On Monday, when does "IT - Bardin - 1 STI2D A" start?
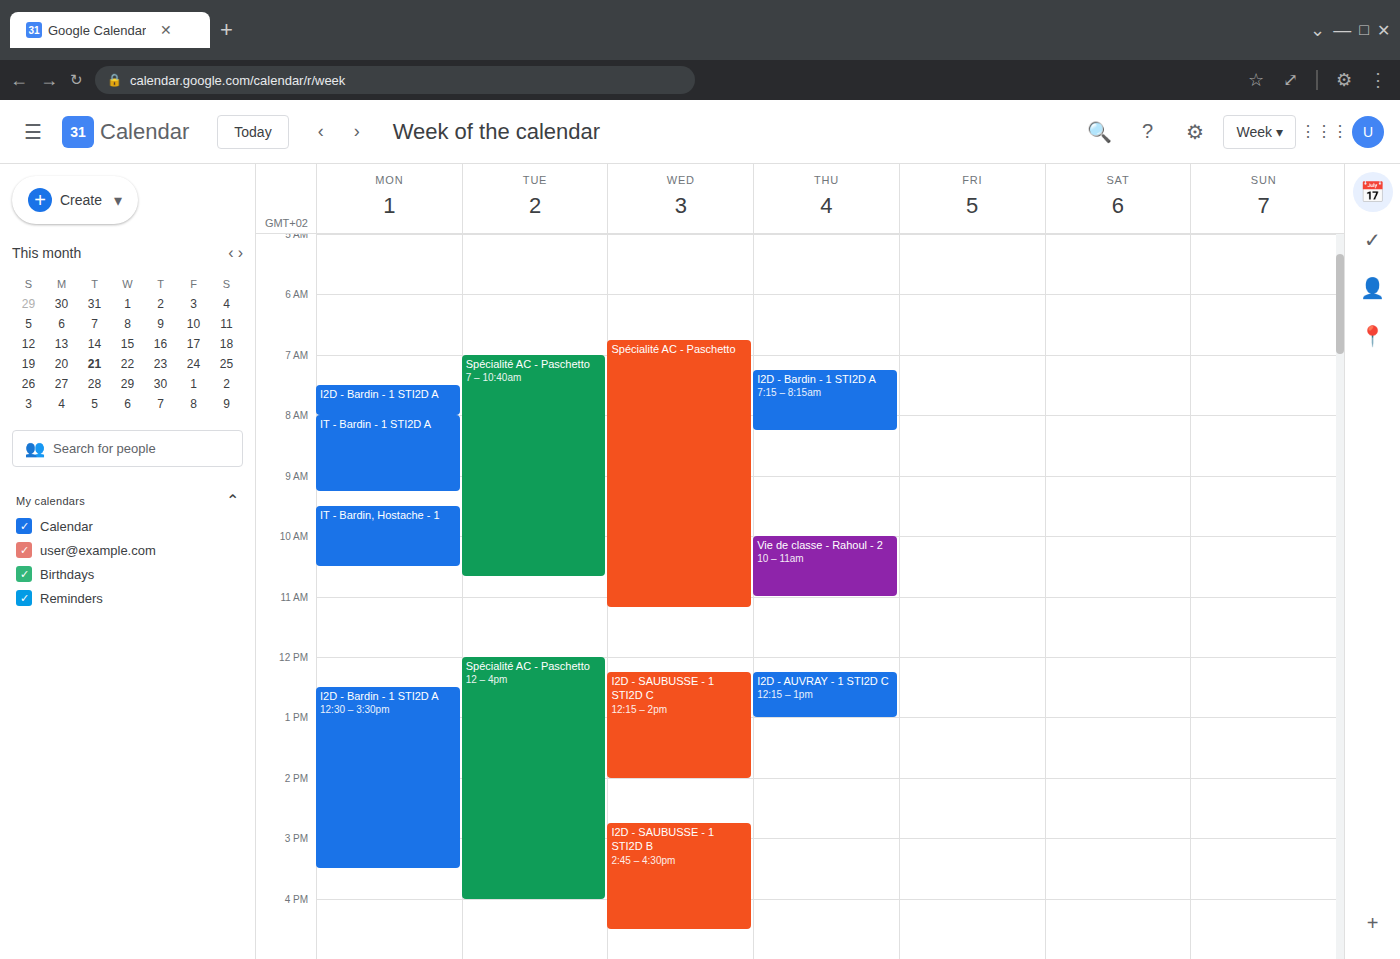
8:00 AM